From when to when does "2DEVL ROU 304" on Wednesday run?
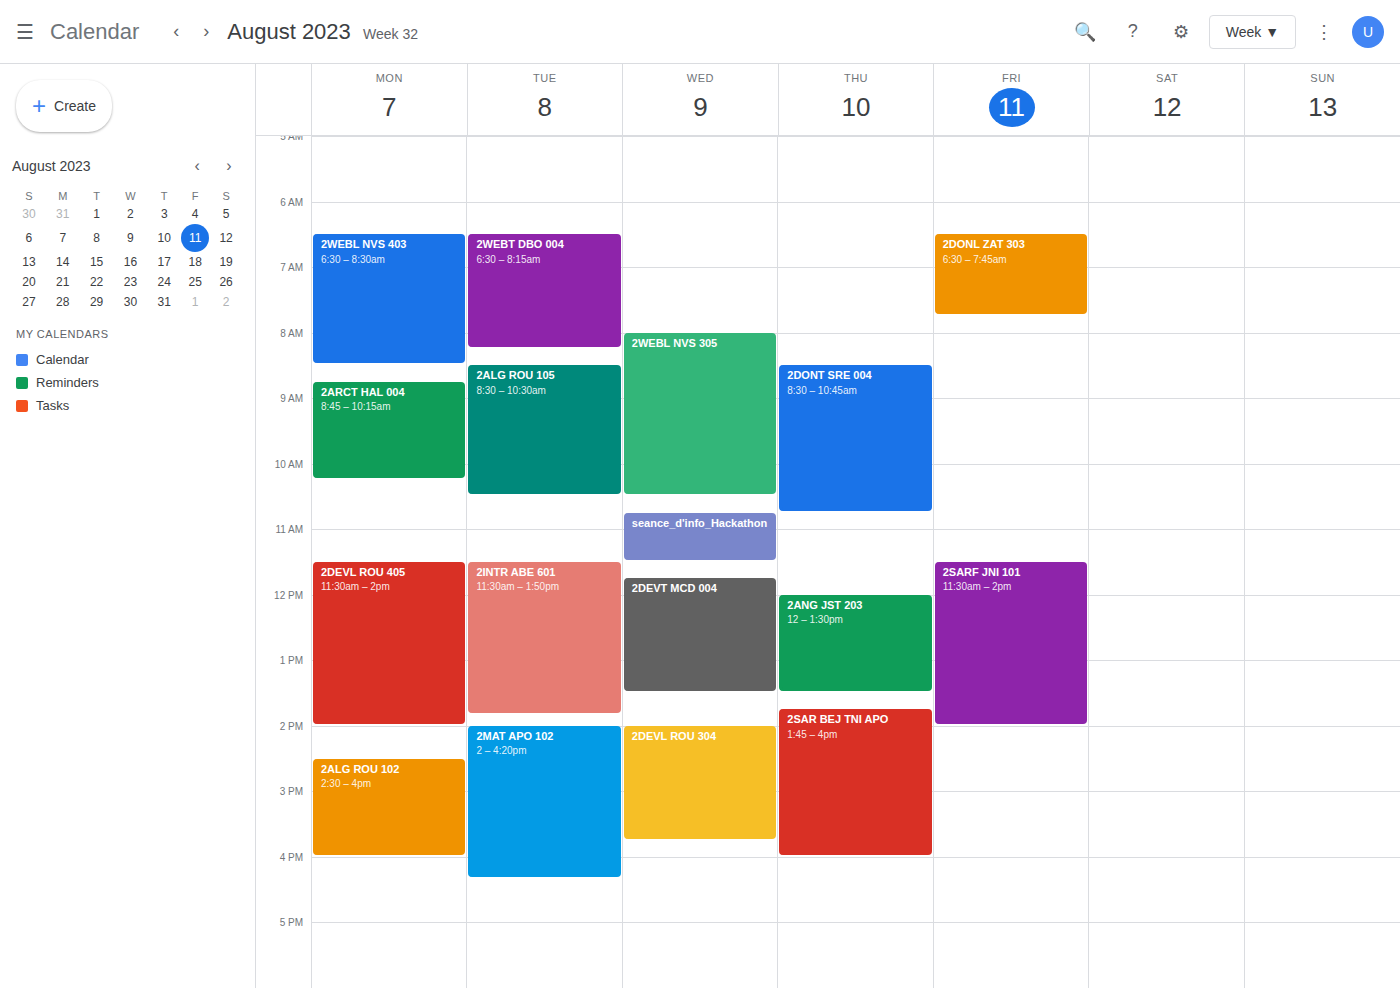
2:00 PM to 3:45 PM